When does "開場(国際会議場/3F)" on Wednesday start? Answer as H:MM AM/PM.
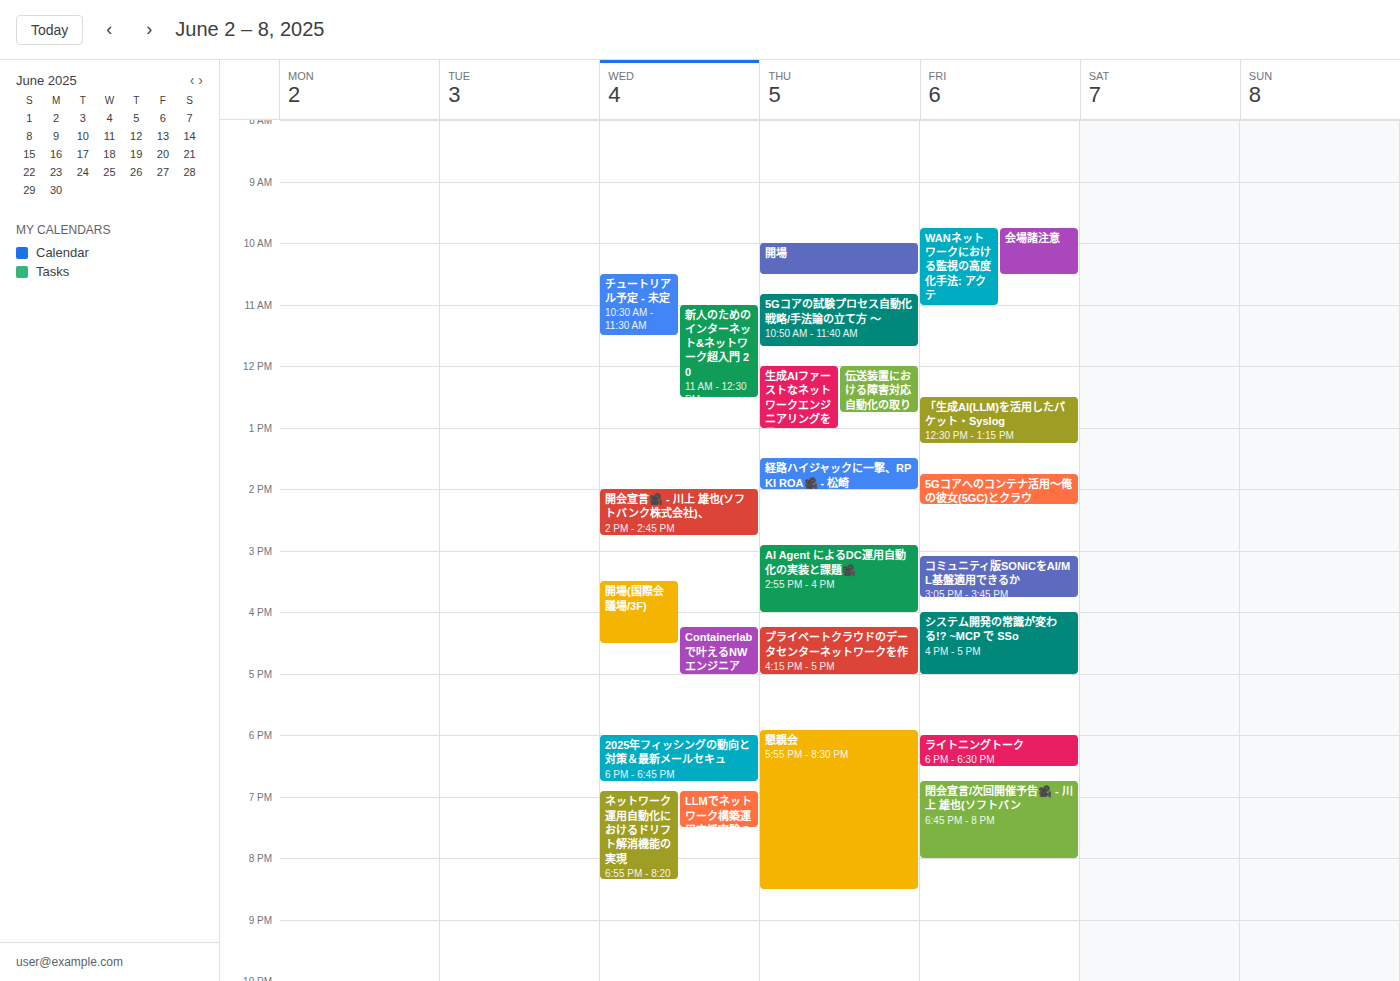
3:30 PM